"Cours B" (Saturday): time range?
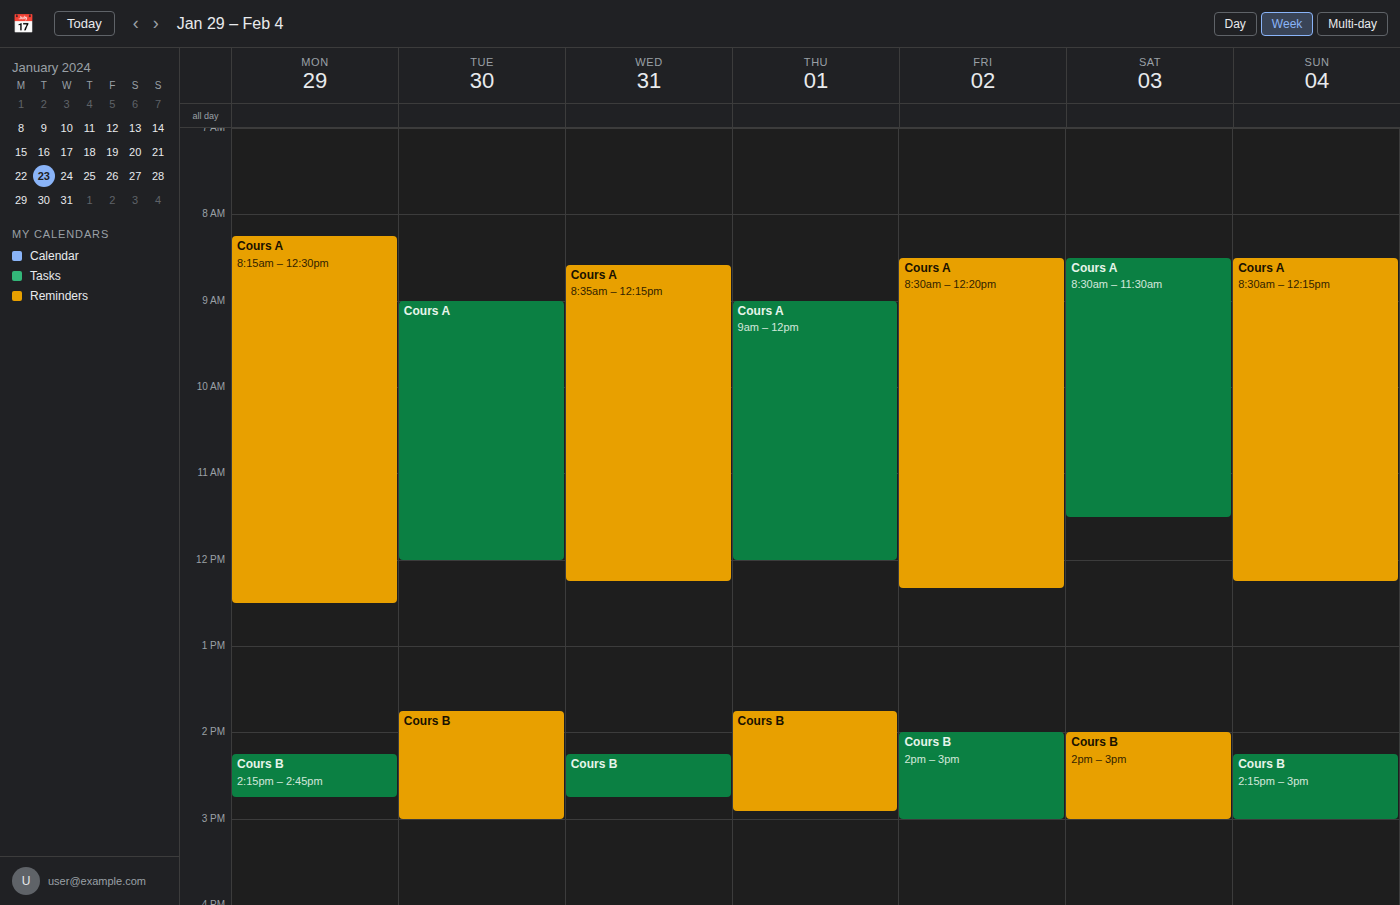
2:00 PM to 3:00 PM